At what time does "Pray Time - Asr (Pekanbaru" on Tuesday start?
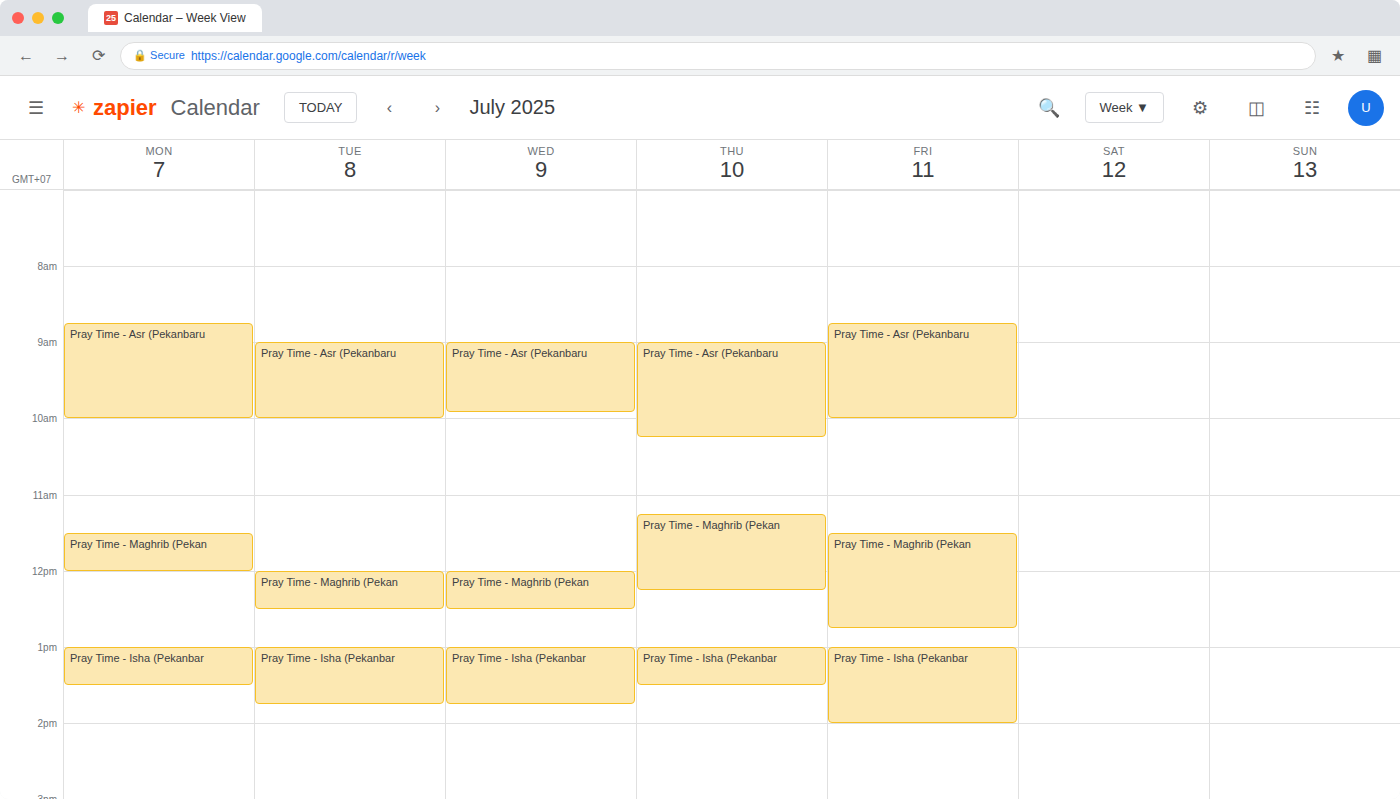
9:00 AM